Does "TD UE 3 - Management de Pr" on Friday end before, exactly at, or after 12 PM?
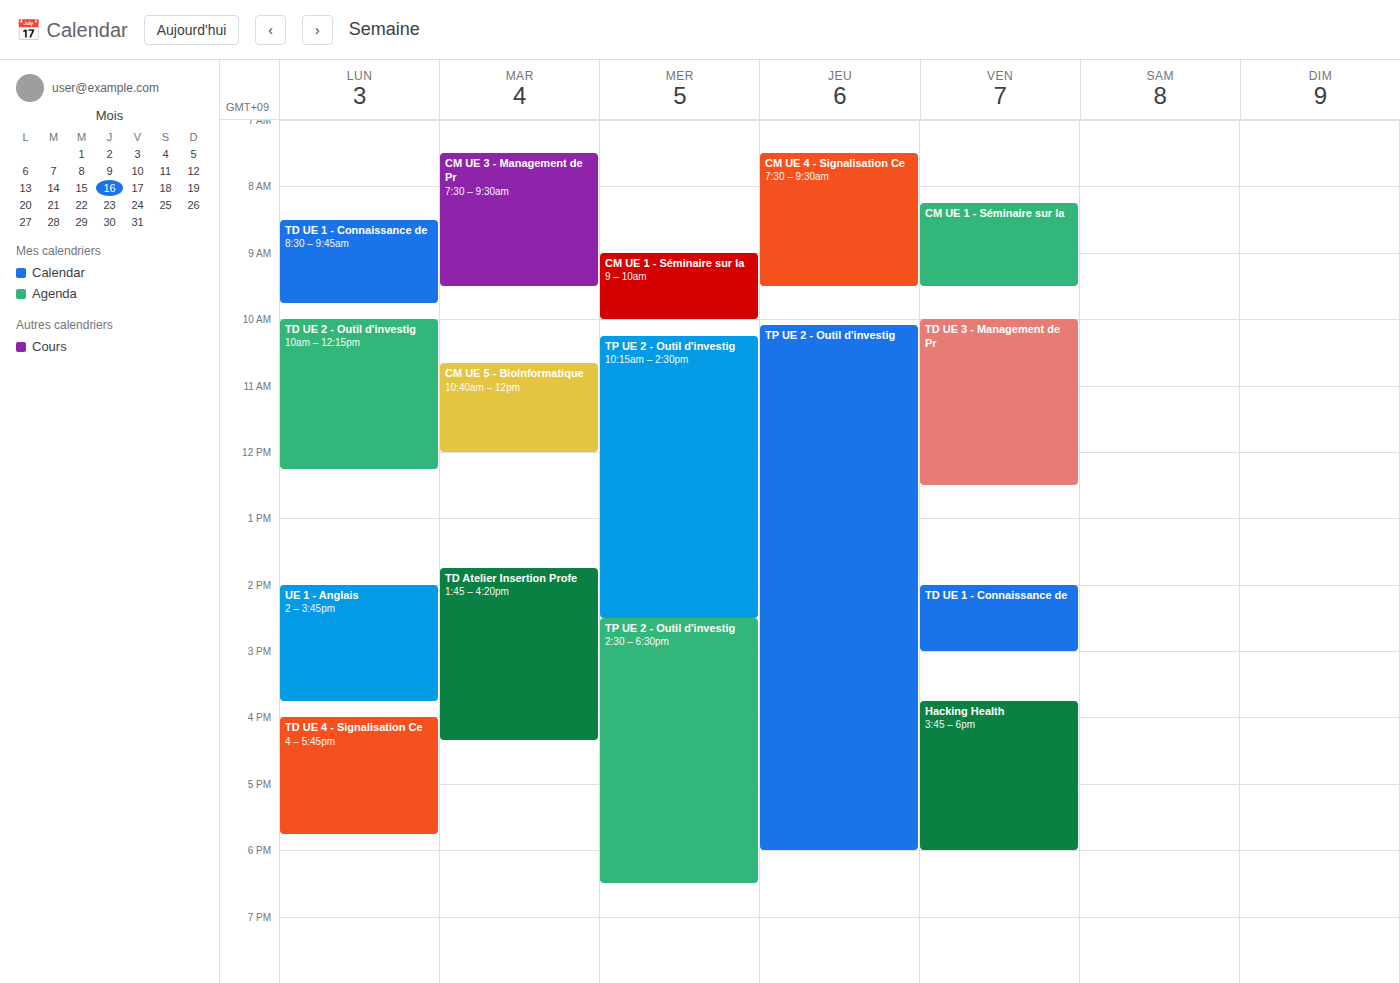
12:30 PM -- after 12 PM, 30 minutes below the 12 PM line.